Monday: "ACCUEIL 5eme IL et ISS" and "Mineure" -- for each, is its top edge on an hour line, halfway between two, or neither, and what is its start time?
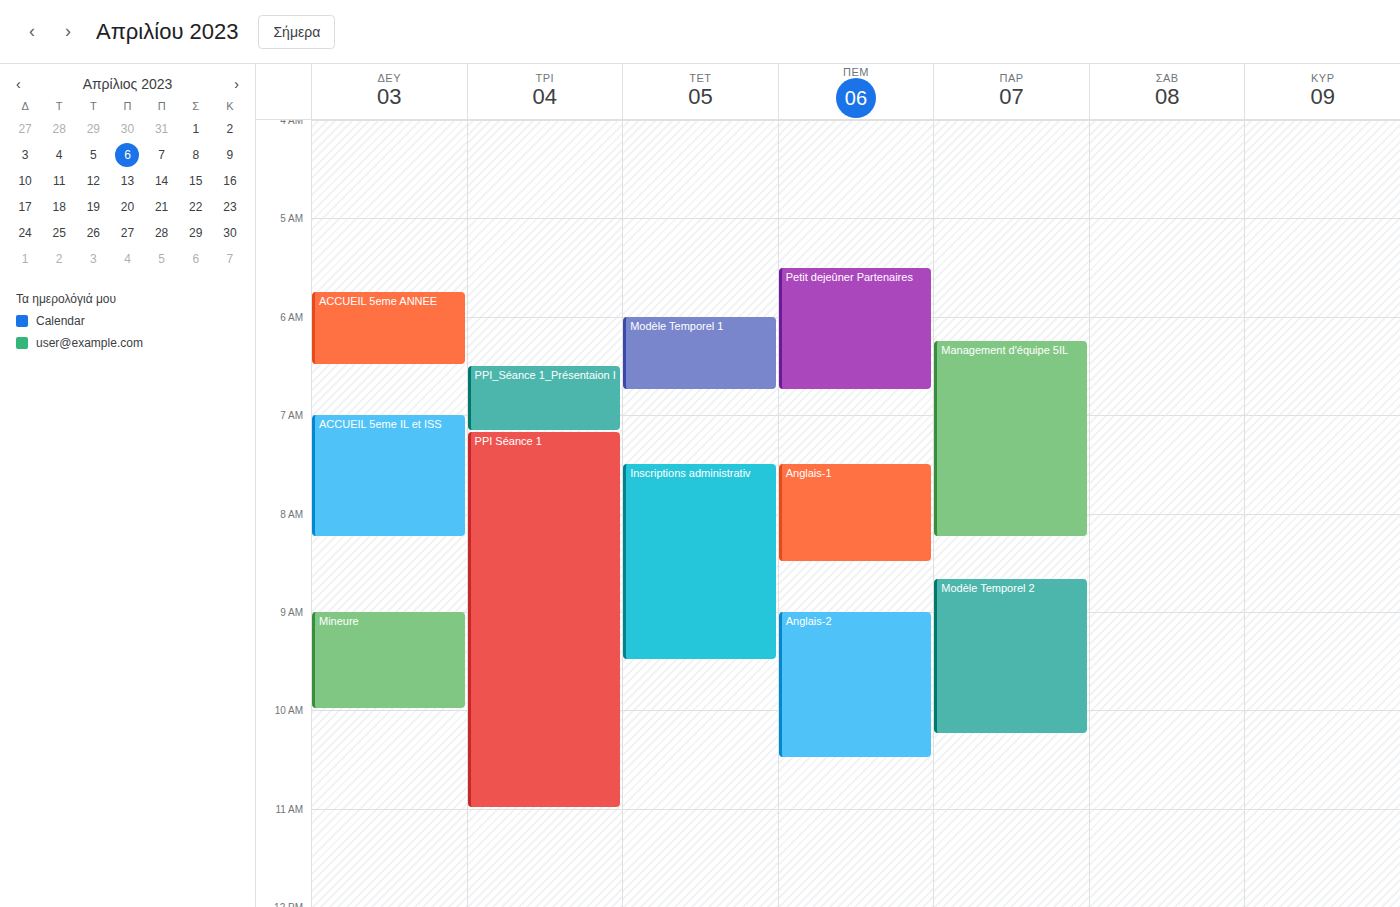
"ACCUEIL 5eme IL et ISS": 7:00 AM, exactly on the 7 AM line. "Mineure": 9:00 AM, exactly on the 9 AM line.